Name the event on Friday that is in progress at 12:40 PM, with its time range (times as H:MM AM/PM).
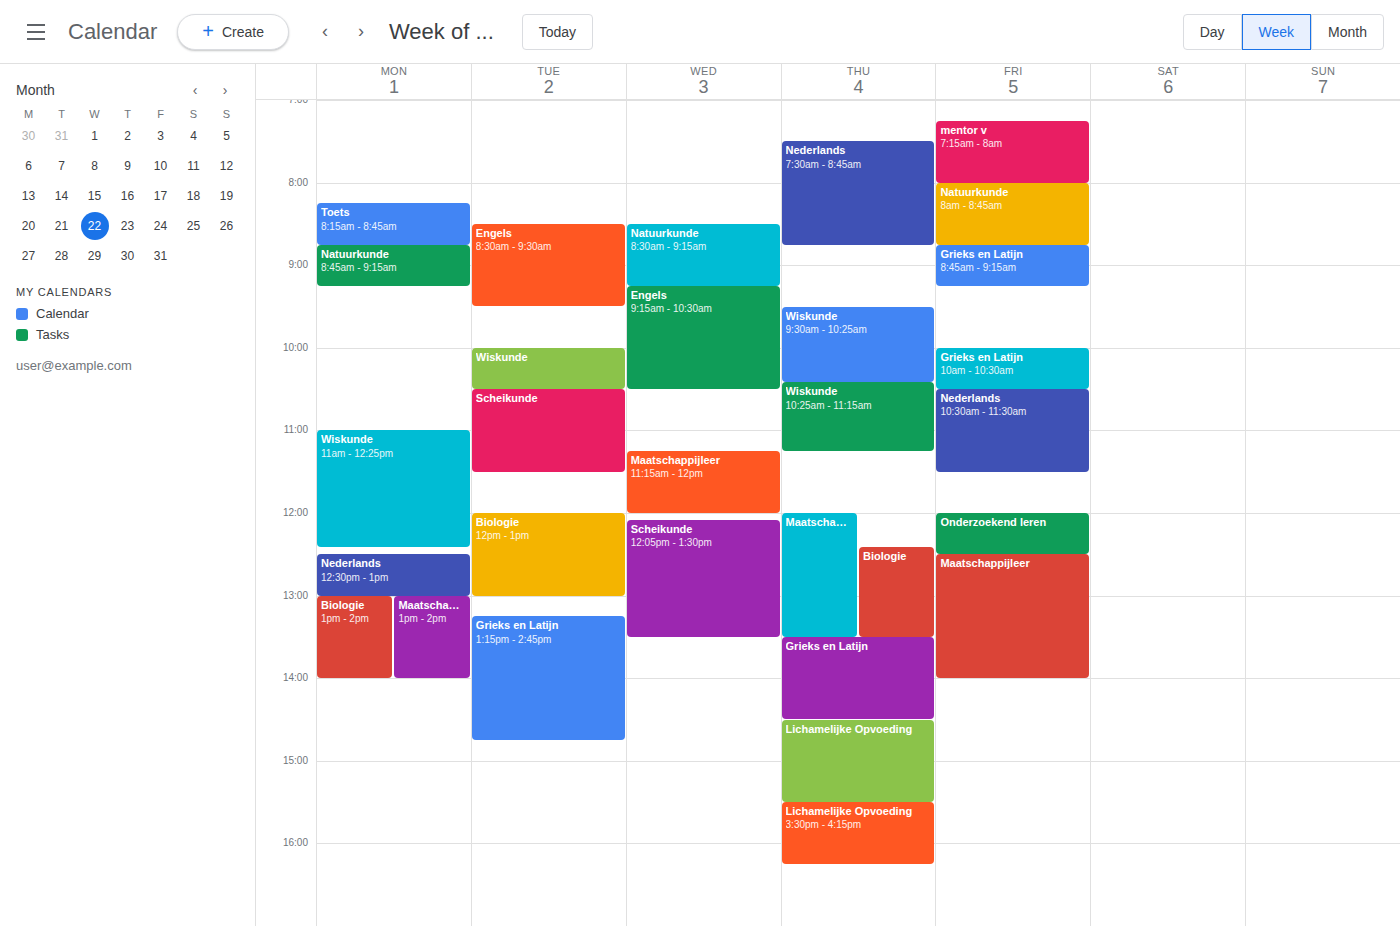
"Maatschappijleer", 12:30 PM to 2:00 PM